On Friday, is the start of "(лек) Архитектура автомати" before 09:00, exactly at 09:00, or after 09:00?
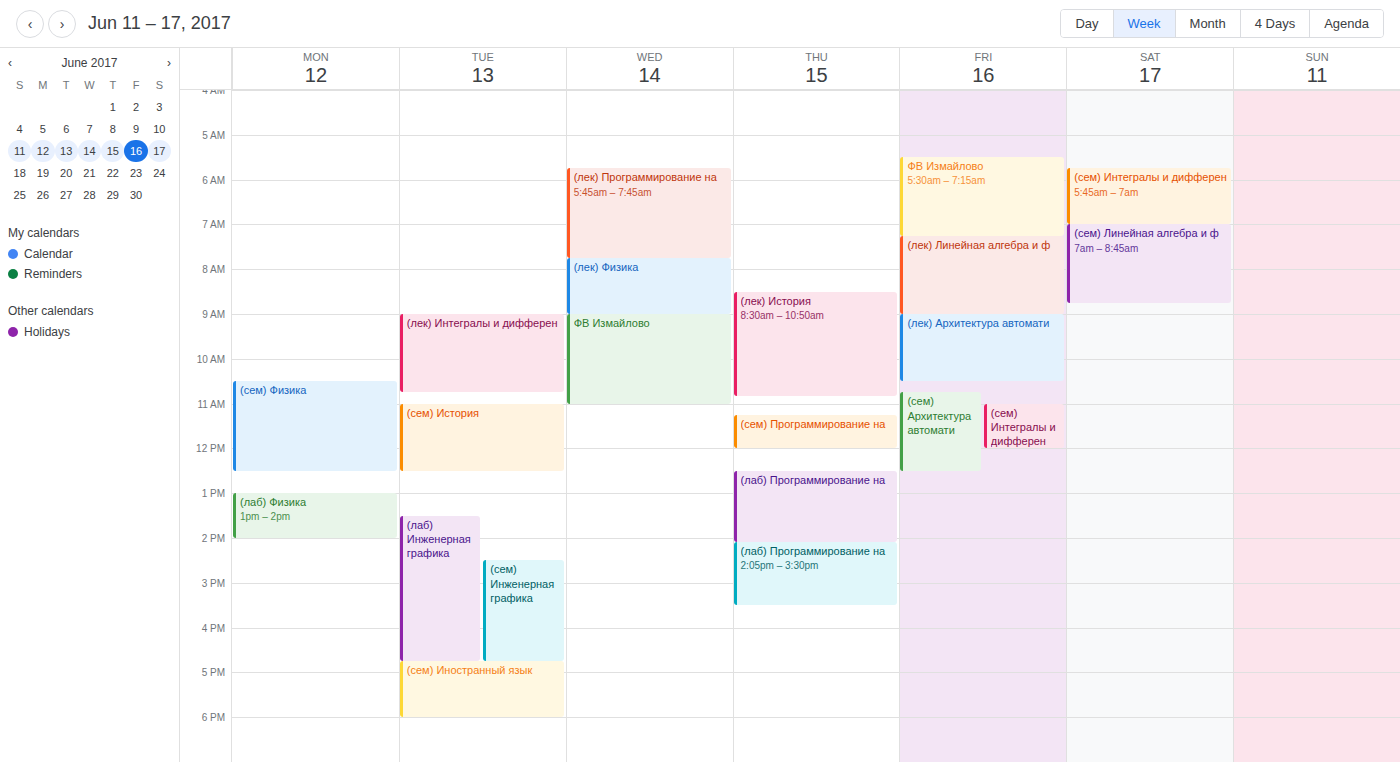
09:00 -- exactly at 09:00, on the 09:00 line.